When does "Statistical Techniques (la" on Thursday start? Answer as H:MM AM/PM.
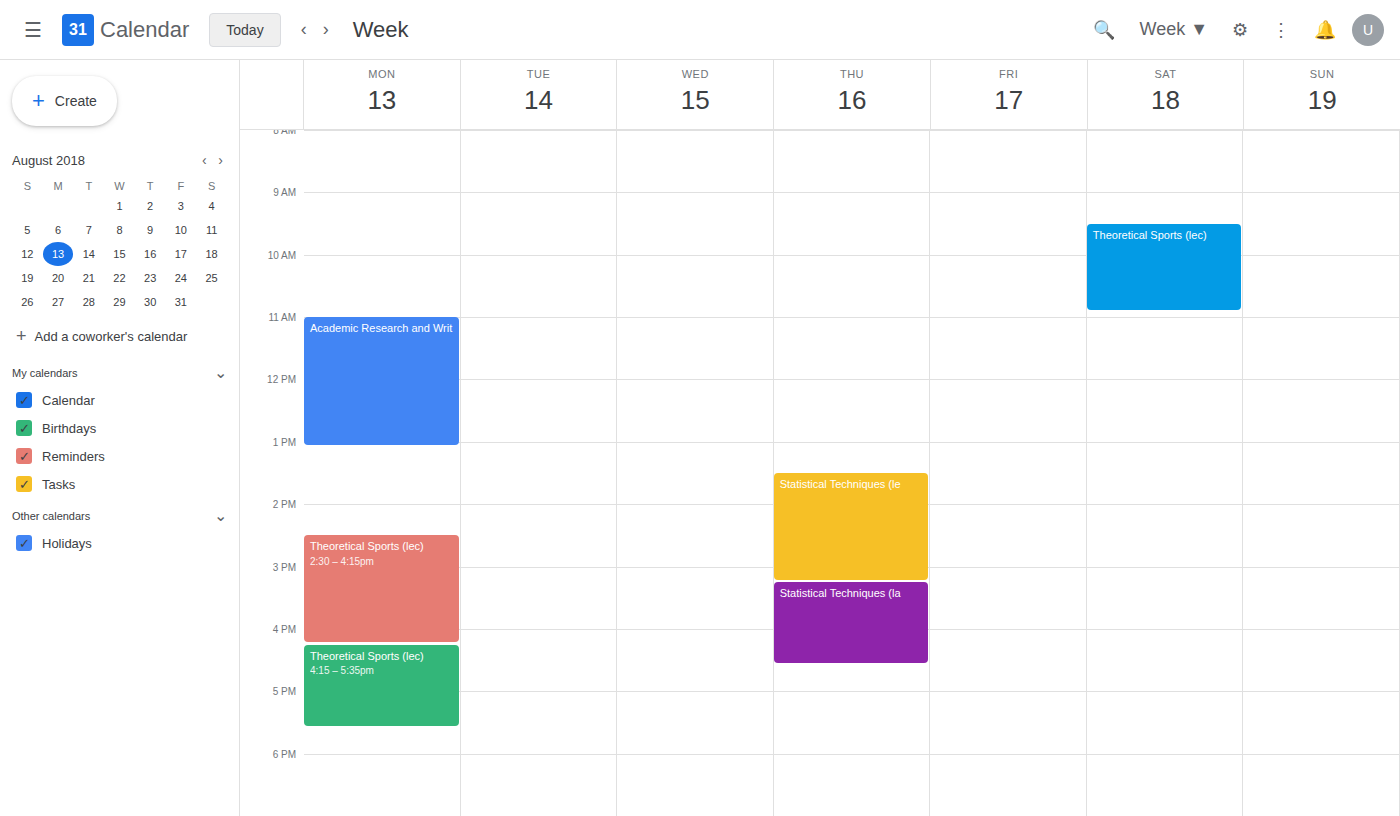
3:15 PM